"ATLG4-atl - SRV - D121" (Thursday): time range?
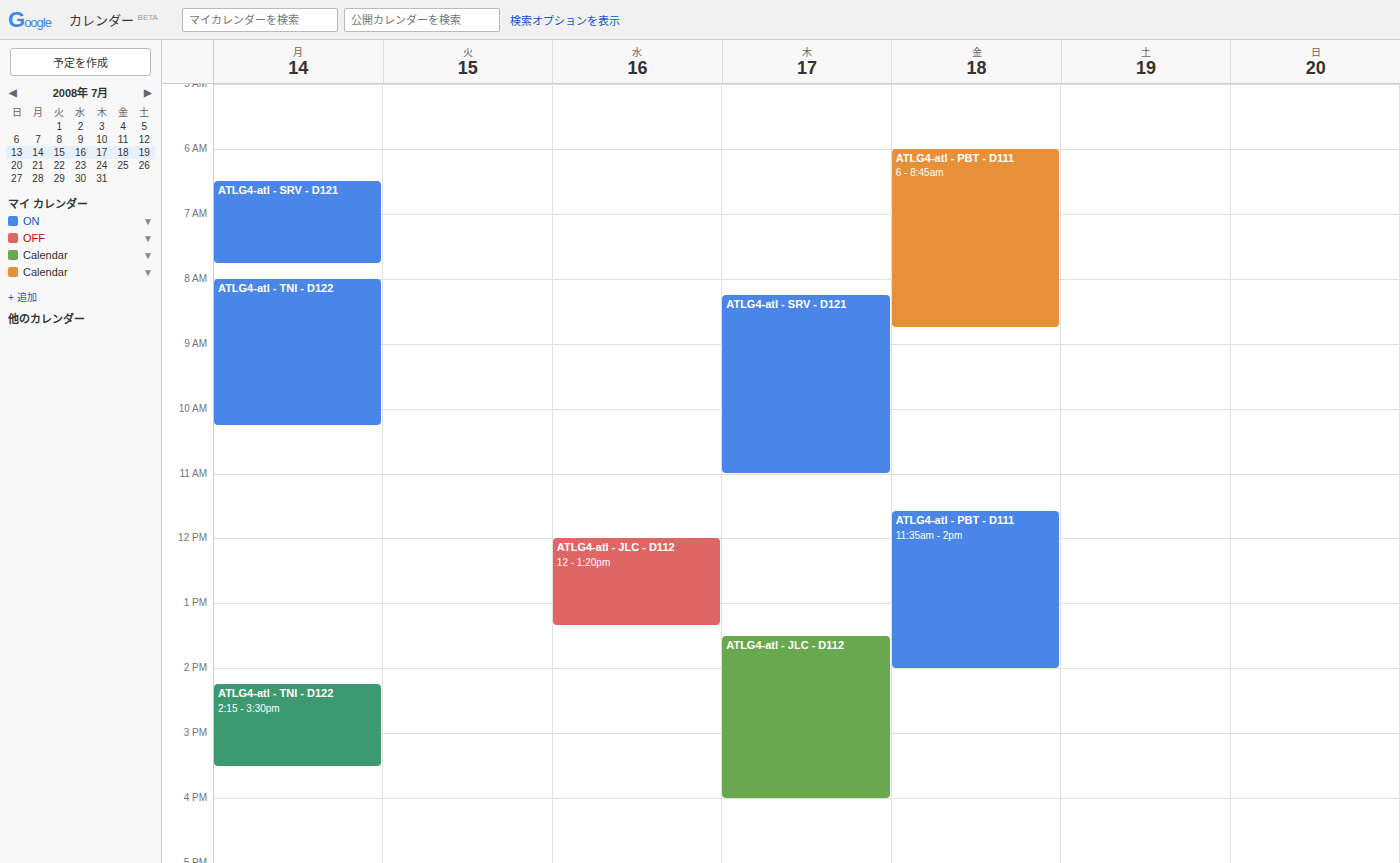
8:15 AM to 11:00 AM